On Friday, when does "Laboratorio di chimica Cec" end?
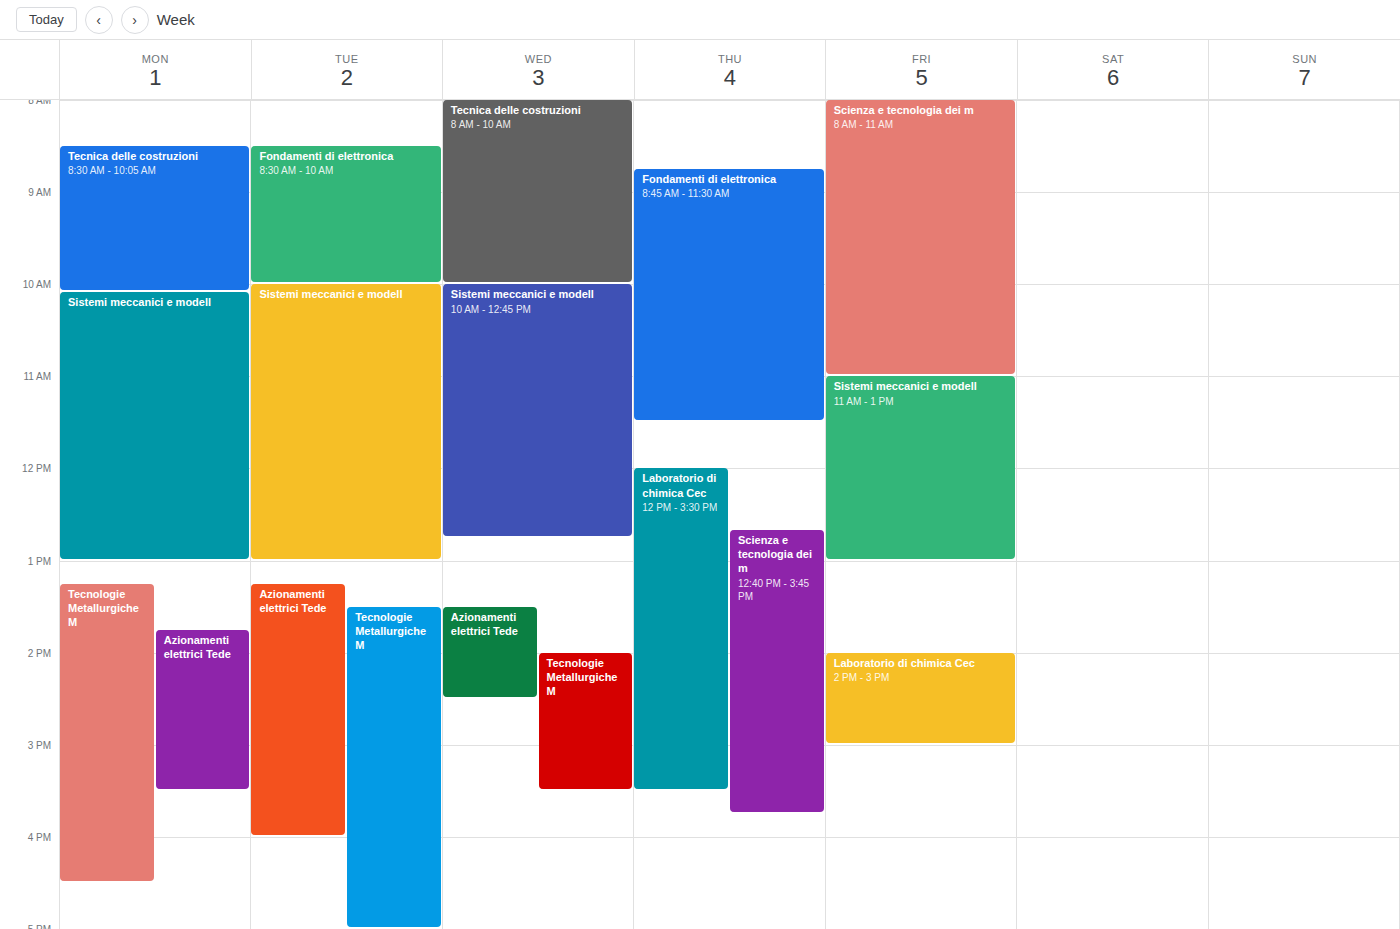
3:00 PM